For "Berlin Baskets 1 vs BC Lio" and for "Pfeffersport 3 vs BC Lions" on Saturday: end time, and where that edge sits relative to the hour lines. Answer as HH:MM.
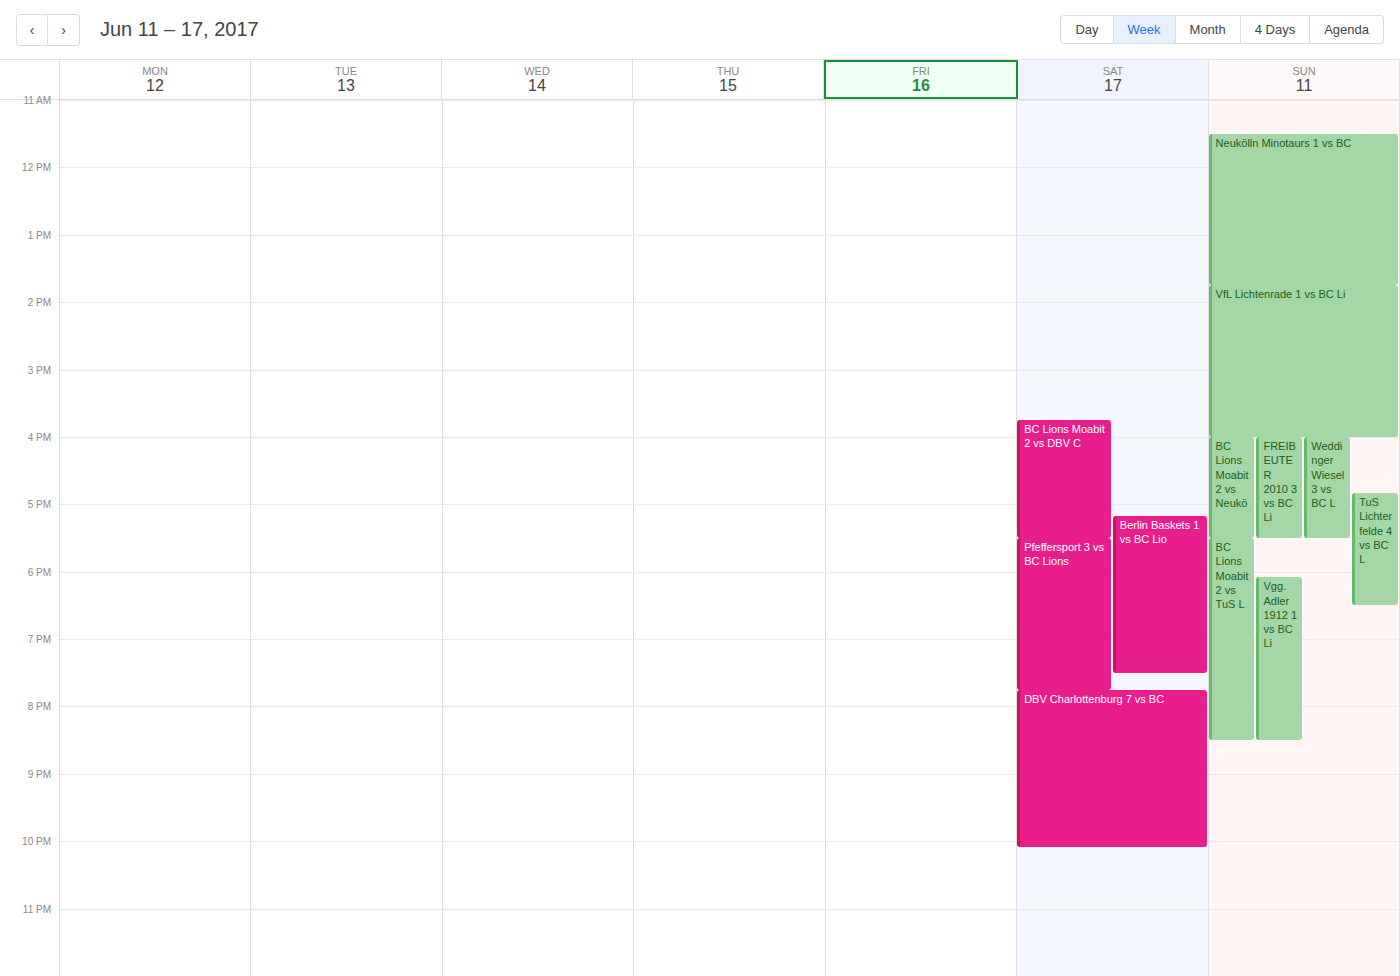
"Berlin Baskets 1 vs BC Lio": 19:30, halfway between the 19:00 and 20:00 lines. "Pfeffersport 3 vs BC Lions": 19:45, neither: three quarters of the way from the 19:00 line to the 20:00 line.